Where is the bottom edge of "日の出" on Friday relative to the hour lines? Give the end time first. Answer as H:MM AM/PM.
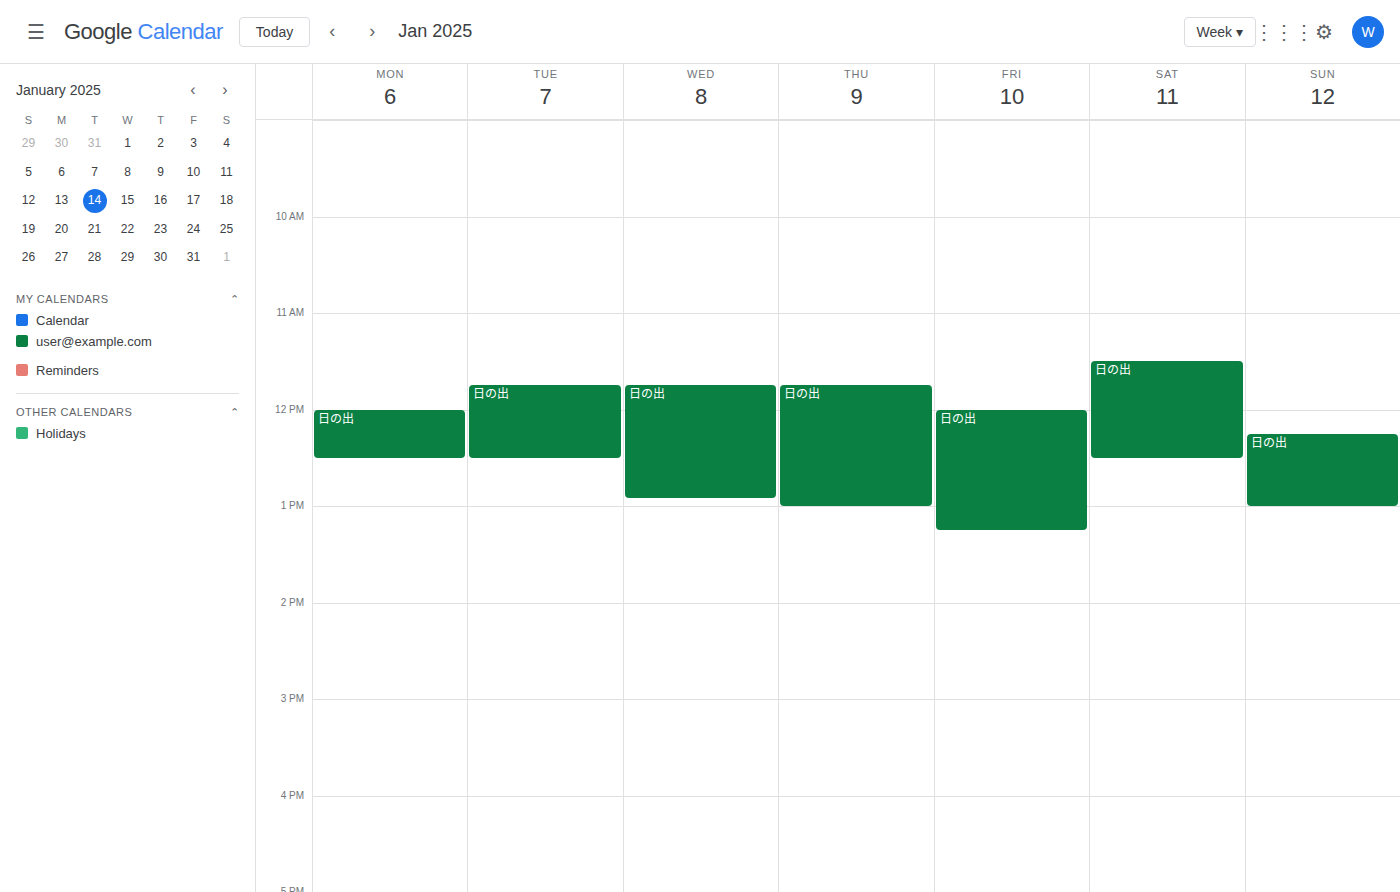
1:15 PM -- neither: a quarter of the way from the 1 PM line to the 2 PM line.